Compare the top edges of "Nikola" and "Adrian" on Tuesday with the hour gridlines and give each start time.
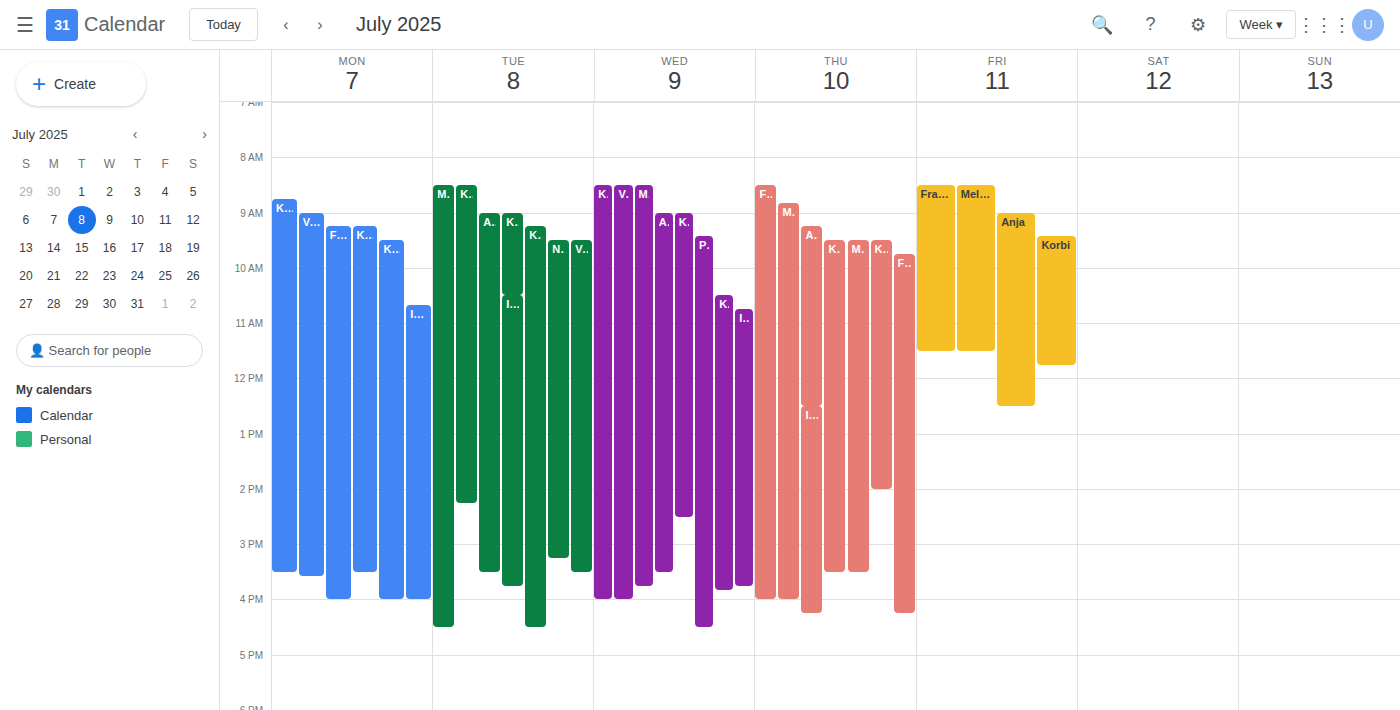
"Nikola": 9:30 AM, halfway between the 9 AM and 10 AM lines. "Adrian": 9:00 AM, exactly on the 9 AM line.